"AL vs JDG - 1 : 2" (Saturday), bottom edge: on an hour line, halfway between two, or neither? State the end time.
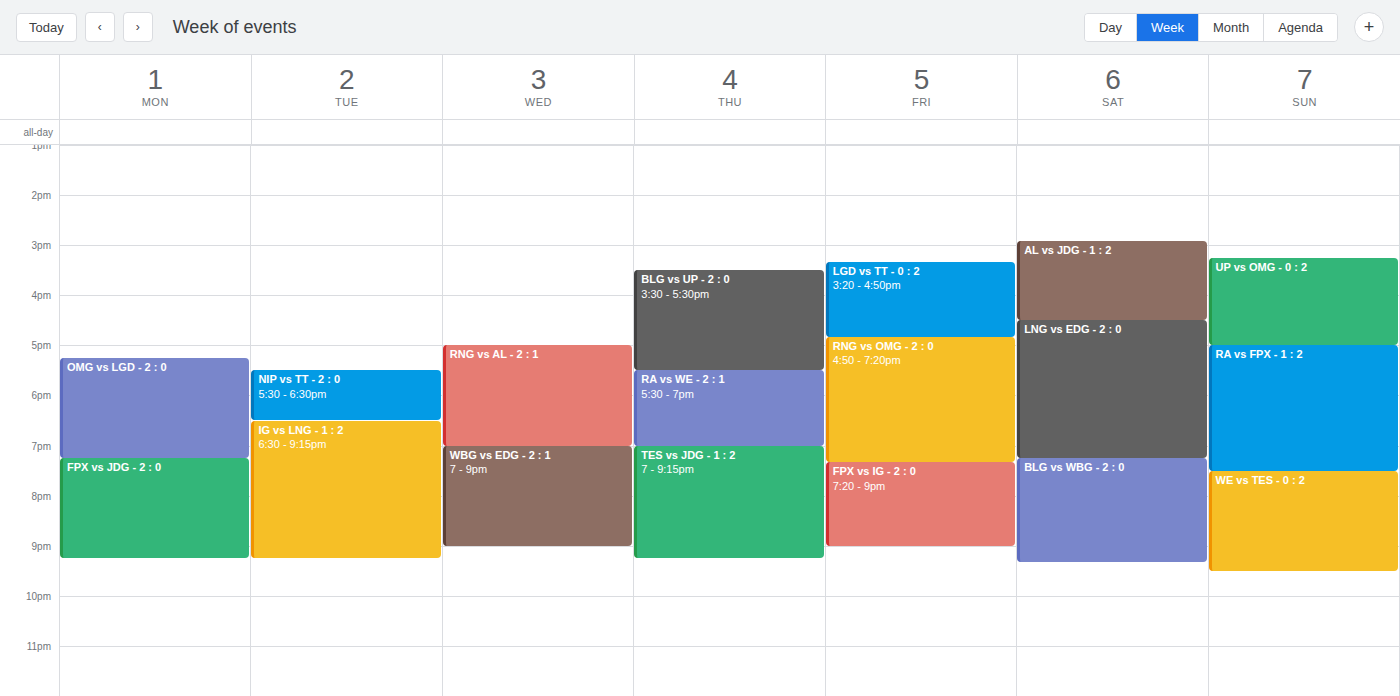
4:30 PM -- halfway between the 4 PM and 5 PM lines.